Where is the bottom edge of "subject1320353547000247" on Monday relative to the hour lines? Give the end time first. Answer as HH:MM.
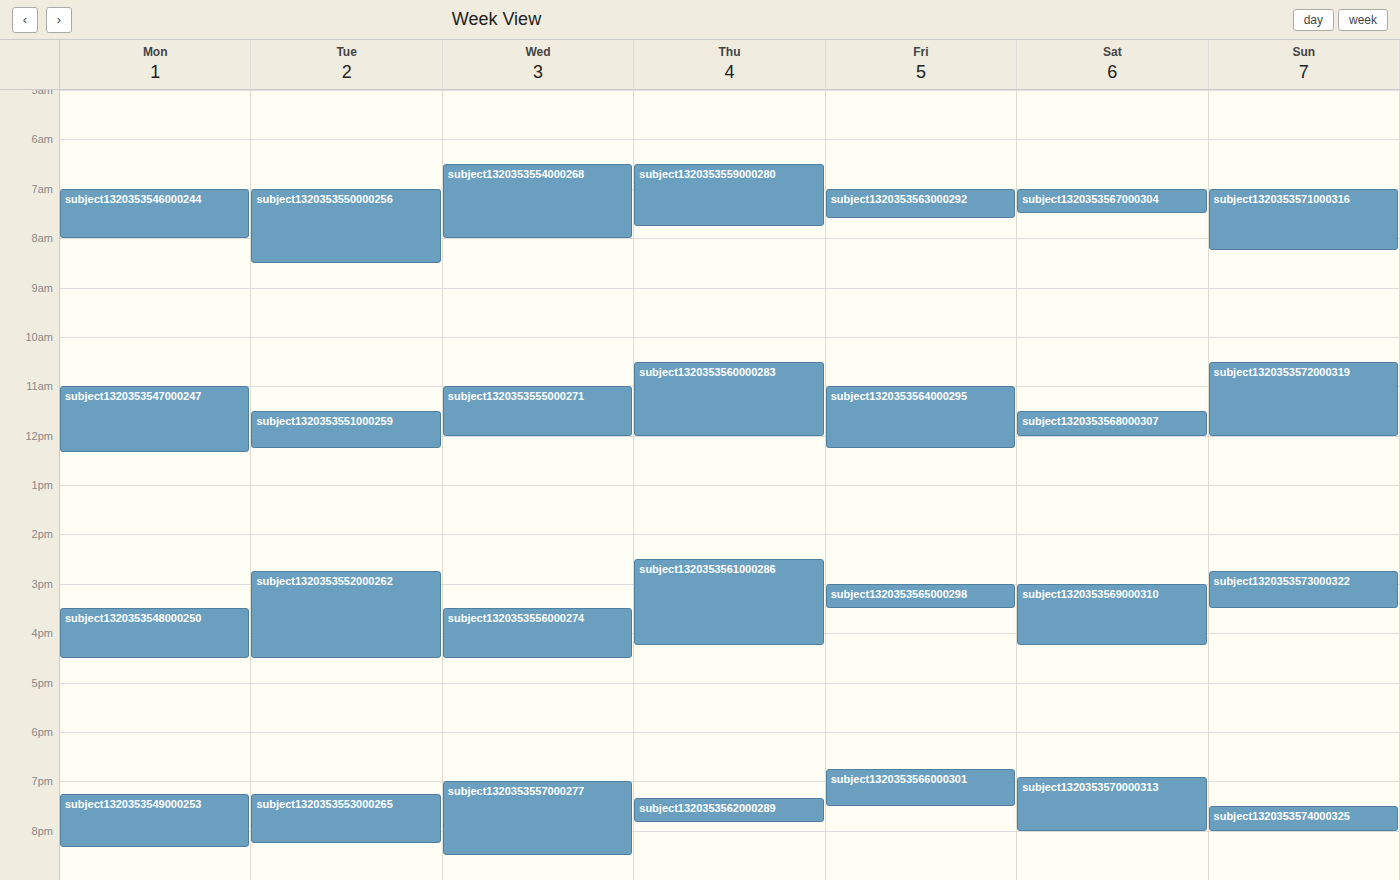
12:20 -- neither: 20 minutes below the 12:00 line and 40 minutes above the 13:00 line.